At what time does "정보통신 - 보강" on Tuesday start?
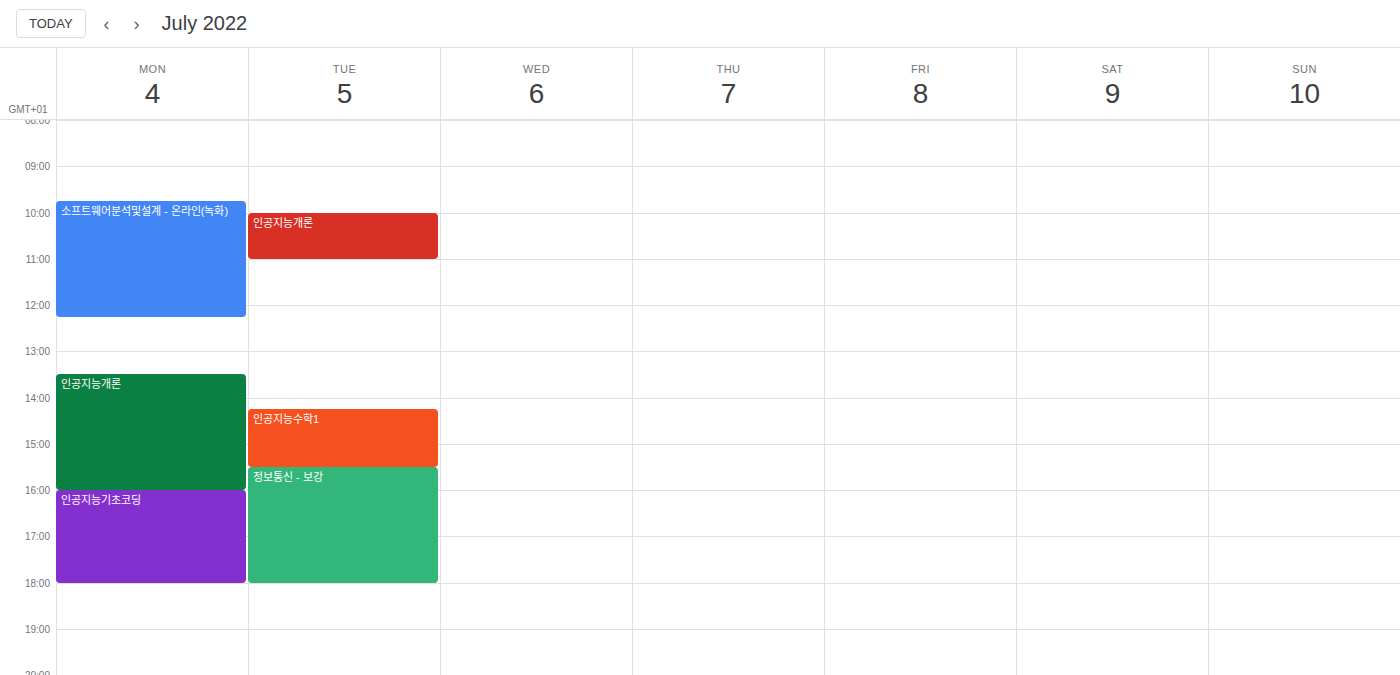
3:30 PM